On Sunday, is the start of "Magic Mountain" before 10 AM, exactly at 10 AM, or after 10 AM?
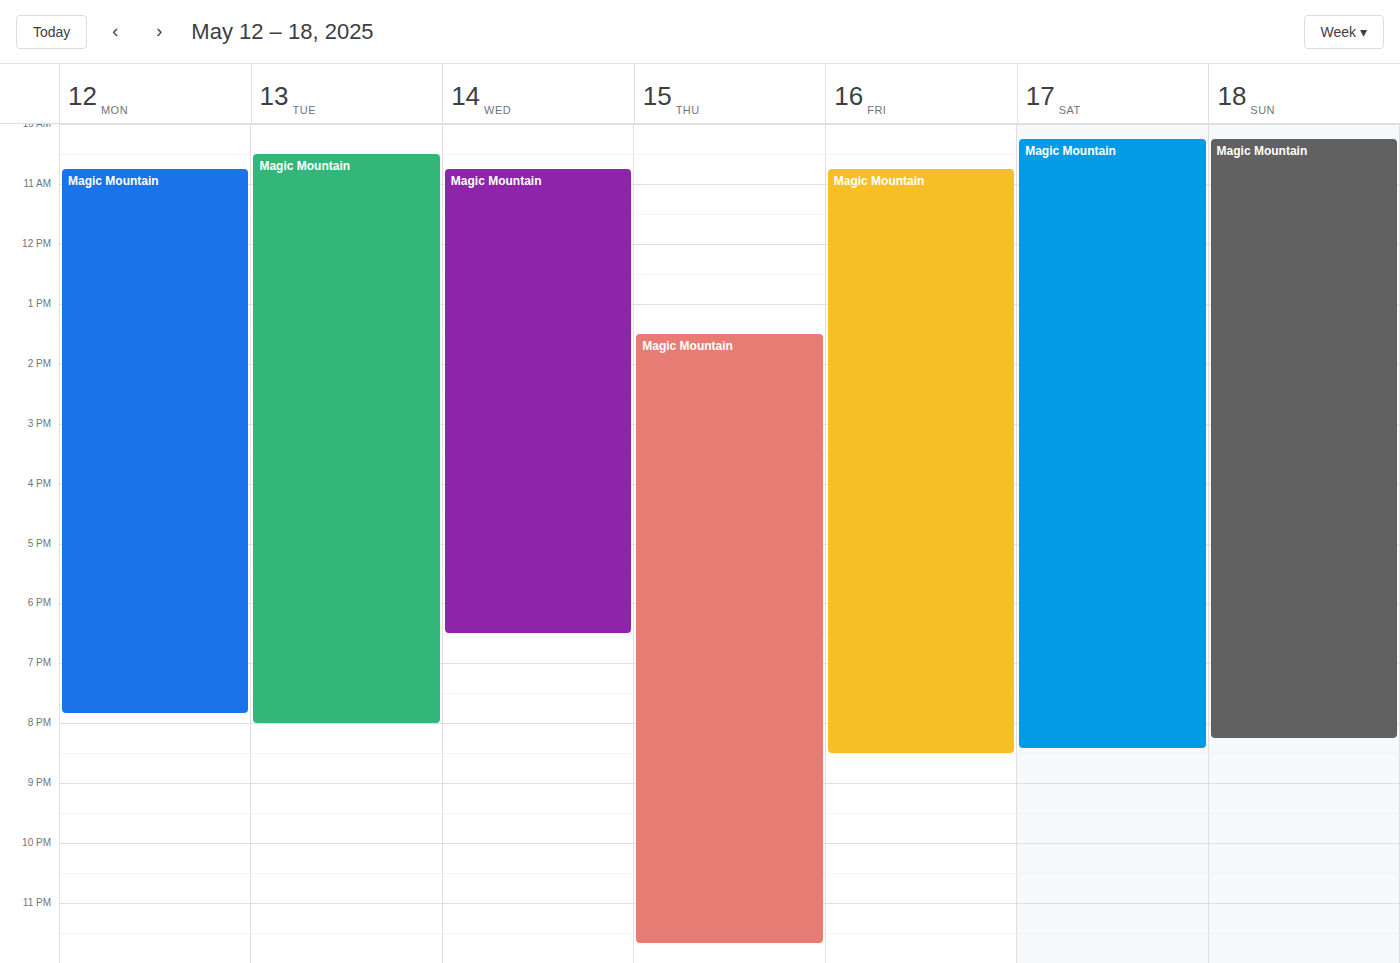
10:15 AM -- after 10 AM, 15 minutes below the 10 AM line.